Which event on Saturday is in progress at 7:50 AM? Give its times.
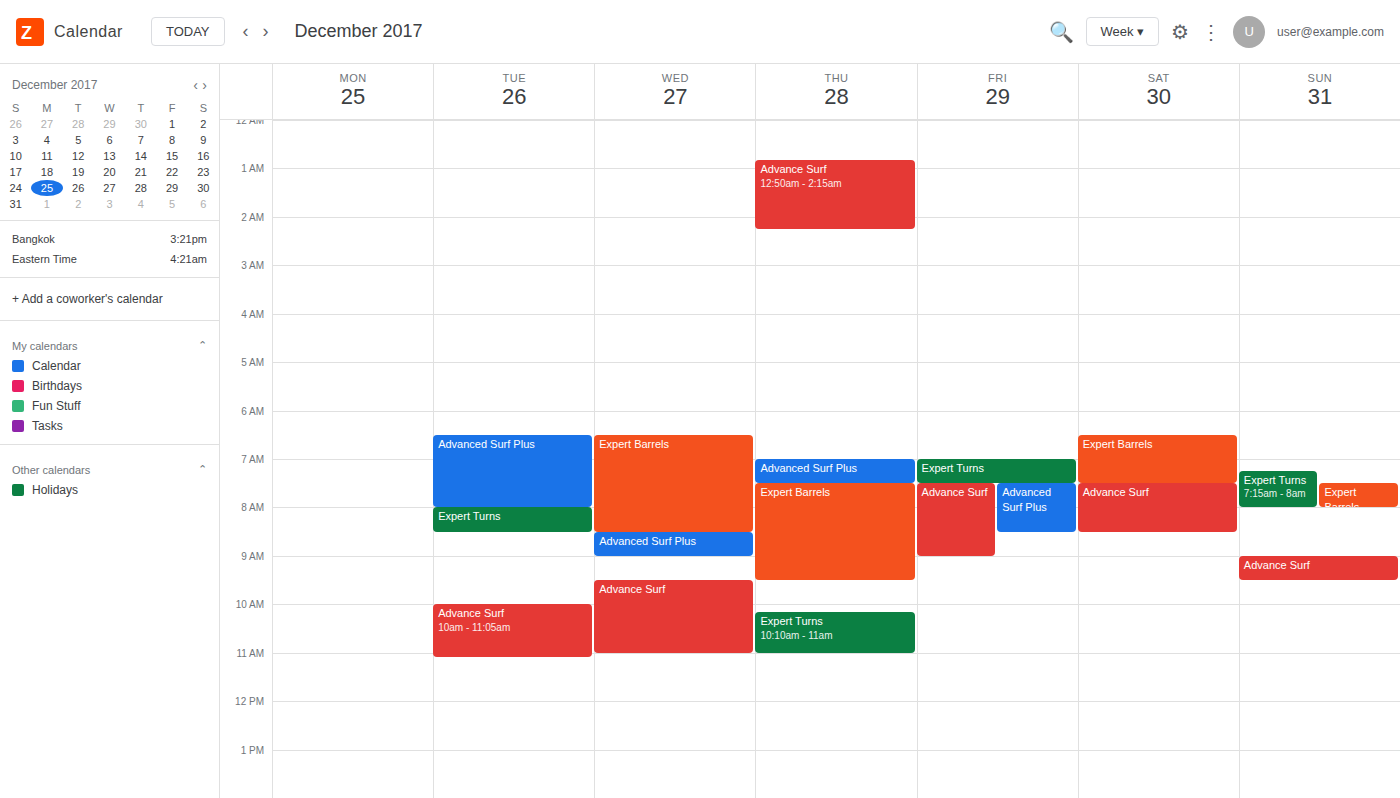
"Advance Surf", 7:30 AM to 8:30 AM